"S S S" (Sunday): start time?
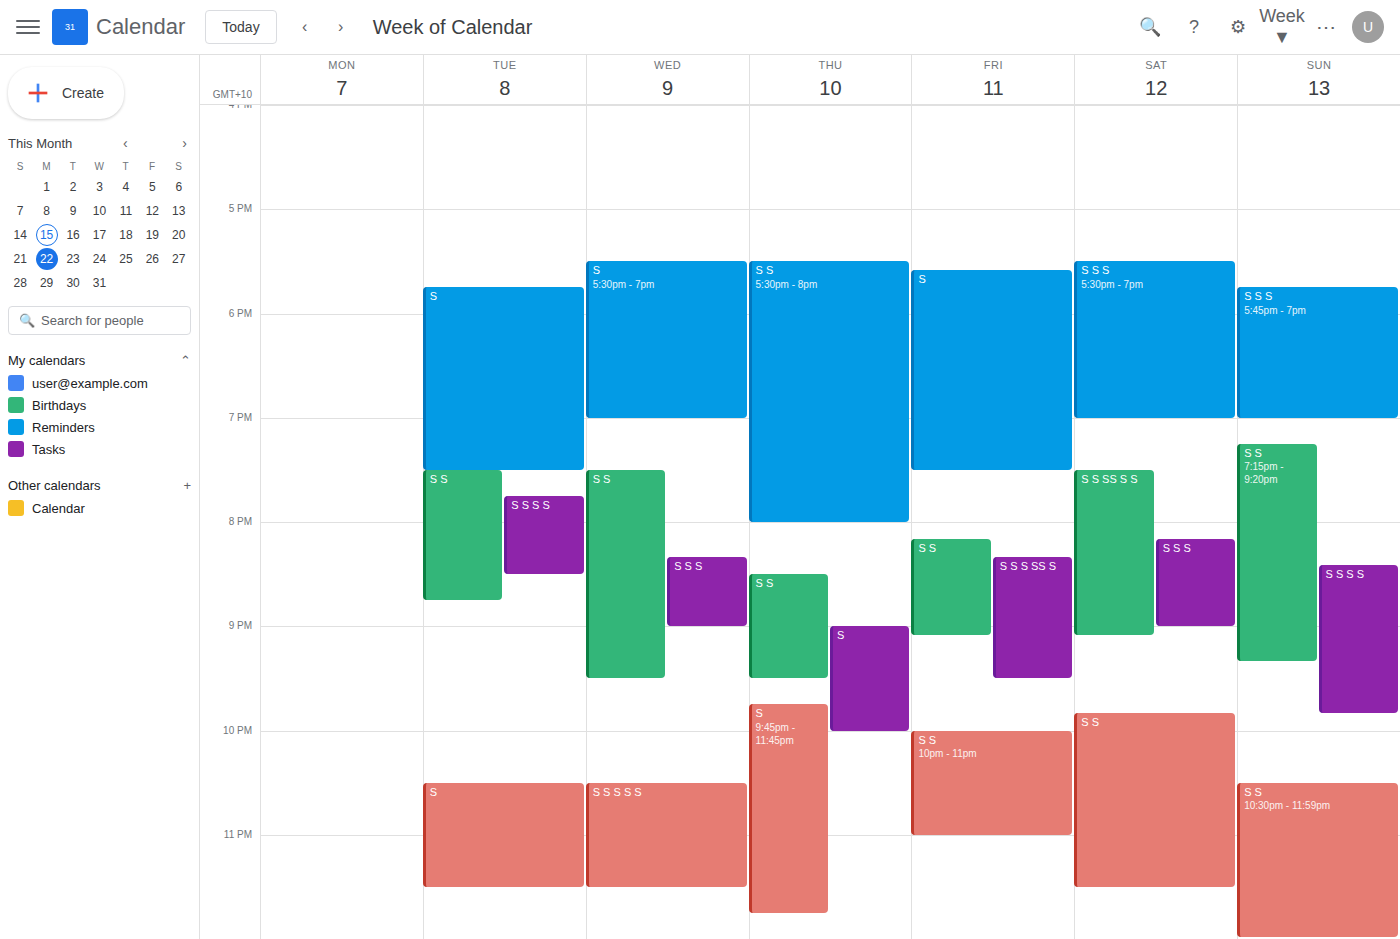
17:45